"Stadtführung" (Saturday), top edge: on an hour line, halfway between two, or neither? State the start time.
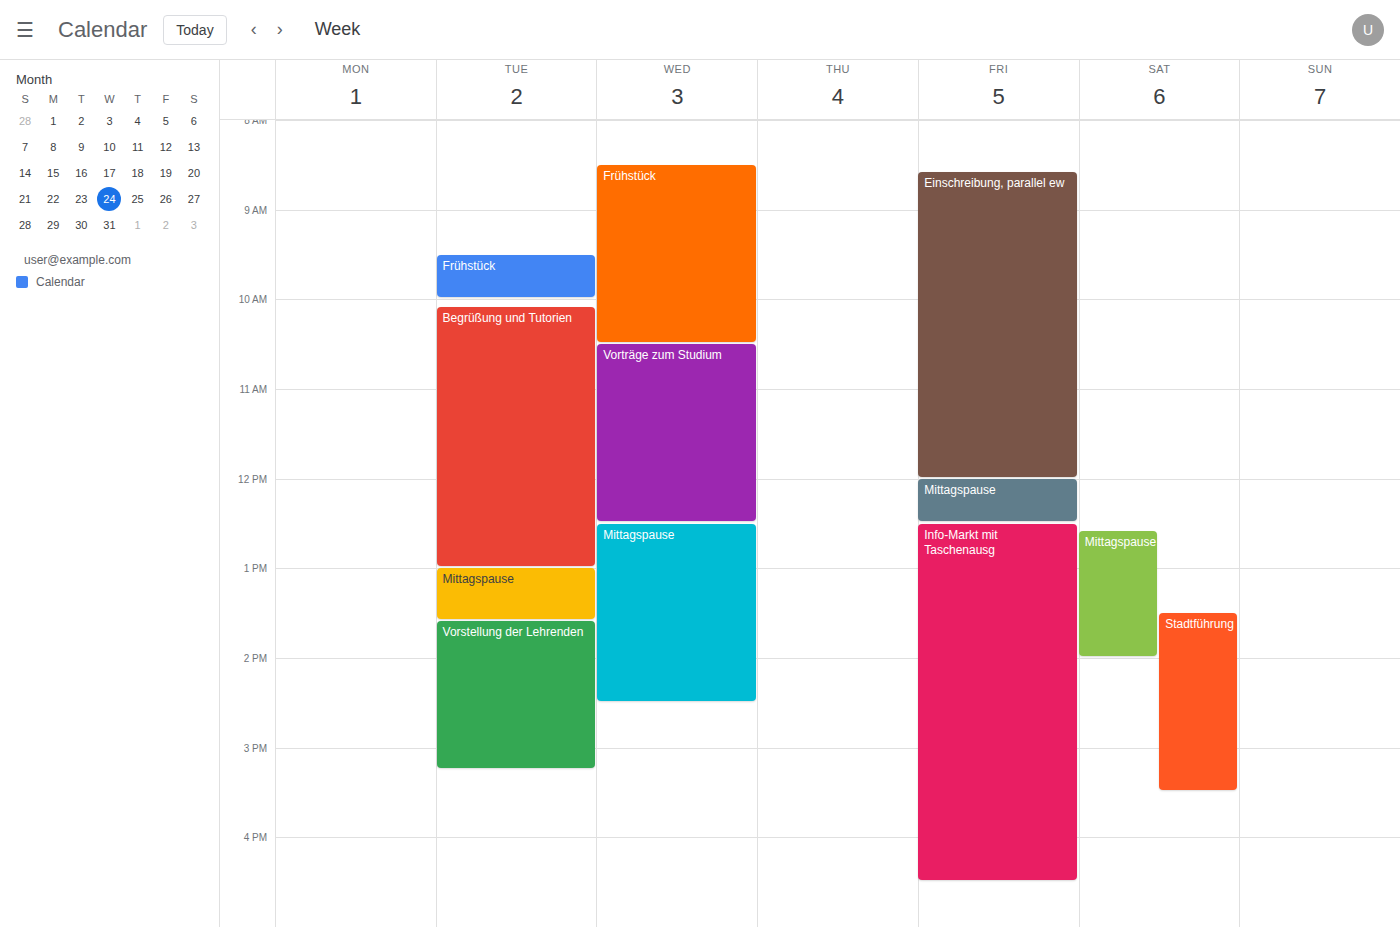
1:30 PM -- halfway between the 1 PM and 2 PM lines.